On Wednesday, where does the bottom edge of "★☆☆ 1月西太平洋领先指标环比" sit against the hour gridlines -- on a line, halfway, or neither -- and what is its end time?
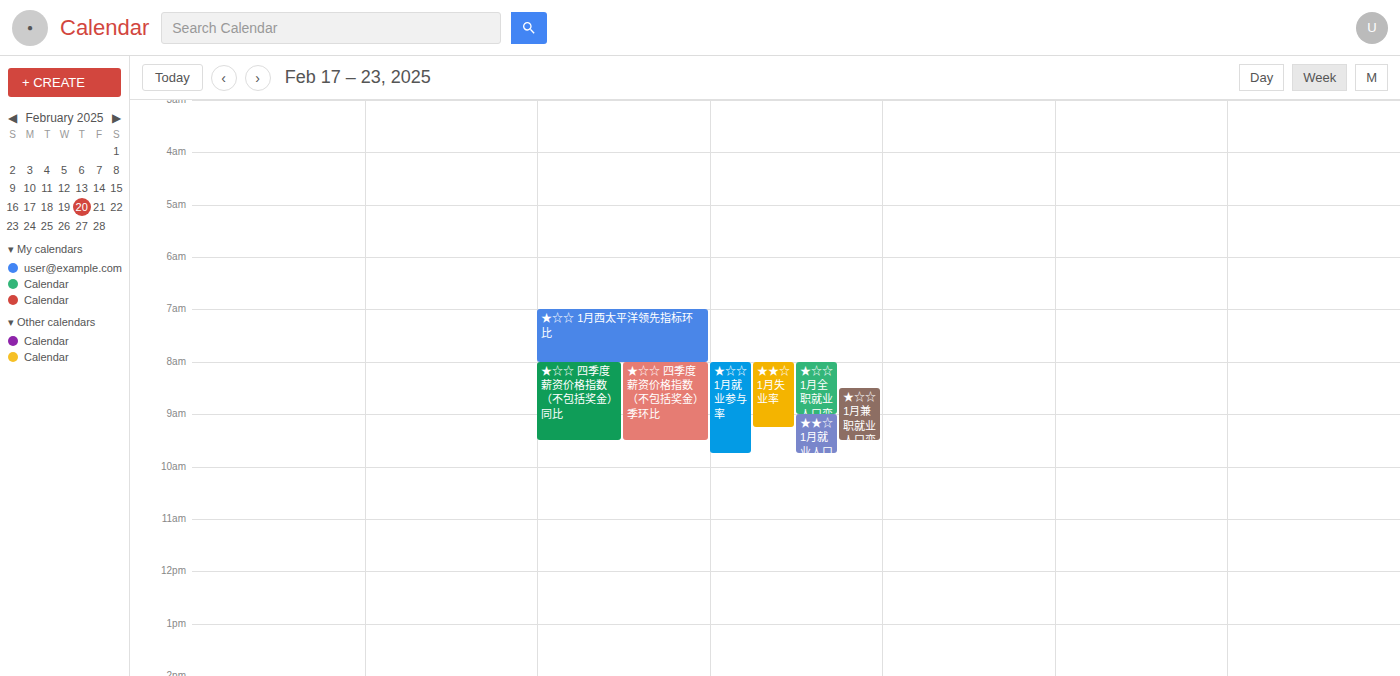
8:00 AM -- exactly on the 8 AM line.